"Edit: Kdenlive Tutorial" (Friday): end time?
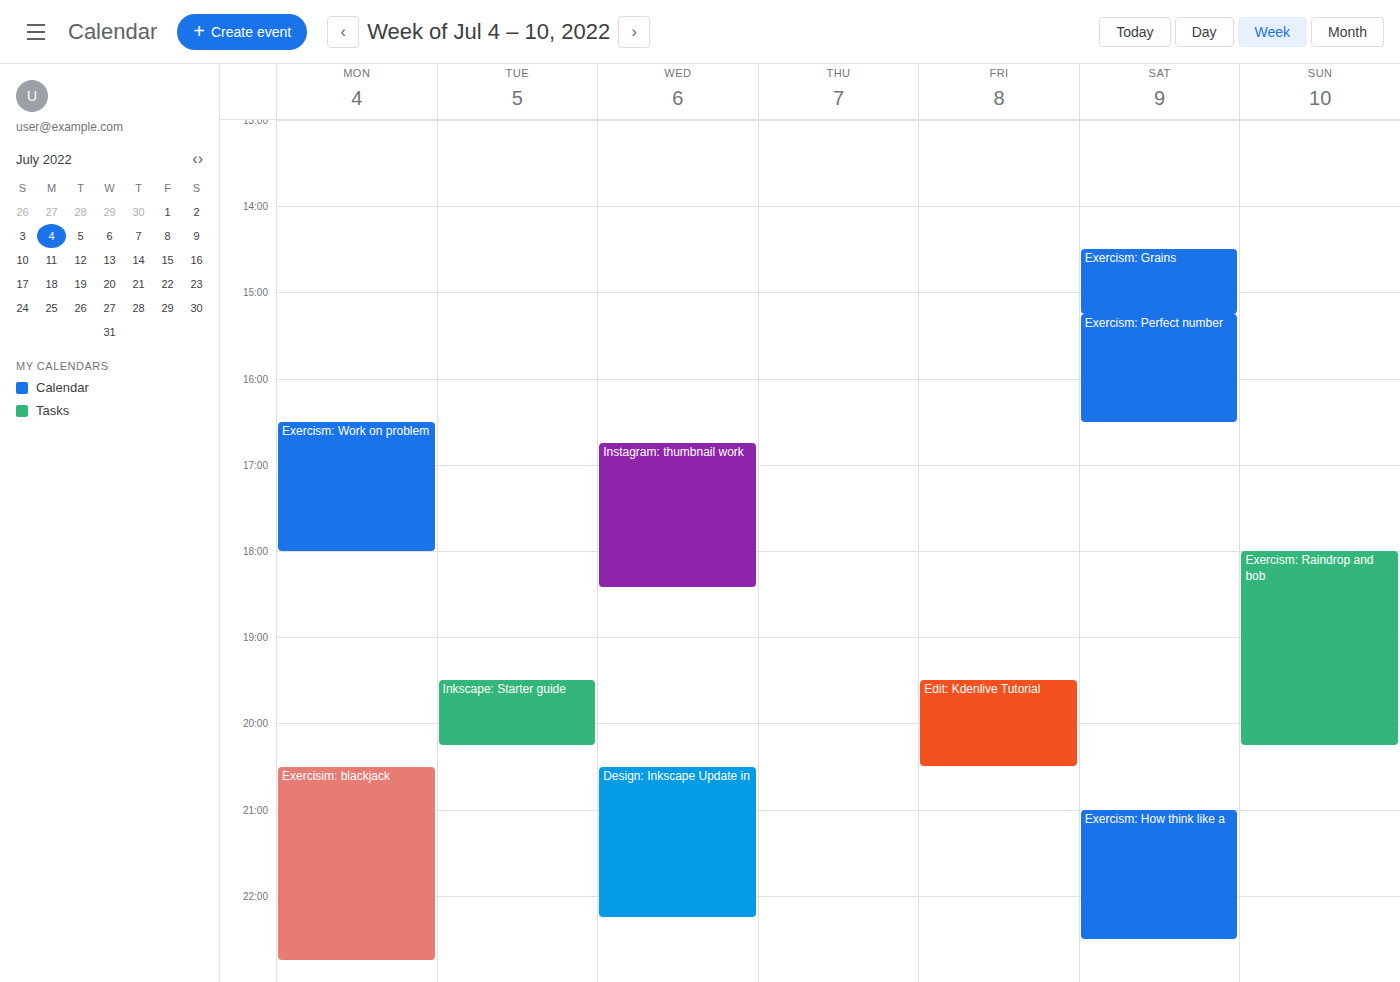
8:30 PM